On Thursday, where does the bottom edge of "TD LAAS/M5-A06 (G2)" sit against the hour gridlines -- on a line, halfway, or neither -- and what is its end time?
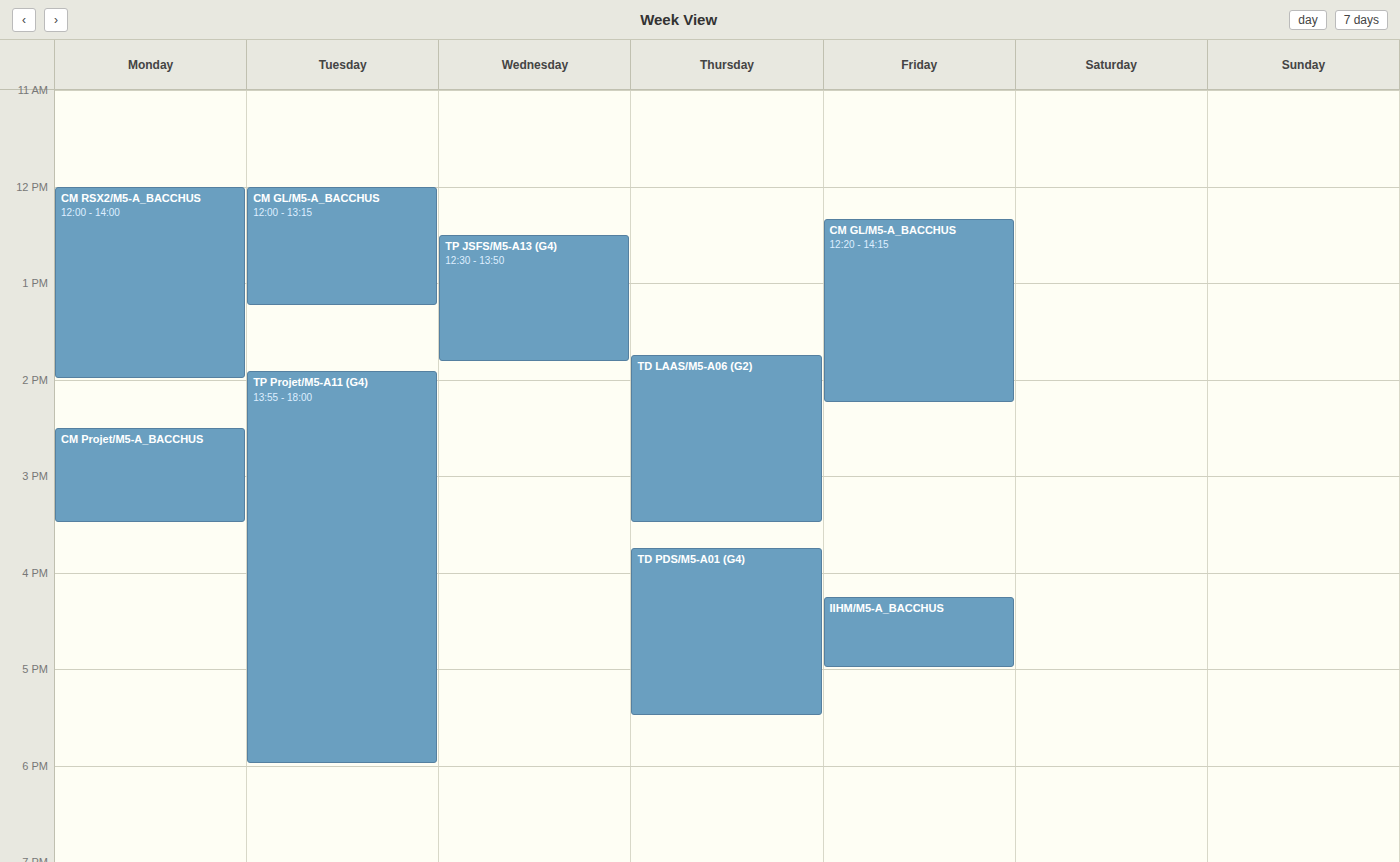
3:30 PM -- halfway between the 3 PM and 4 PM lines.